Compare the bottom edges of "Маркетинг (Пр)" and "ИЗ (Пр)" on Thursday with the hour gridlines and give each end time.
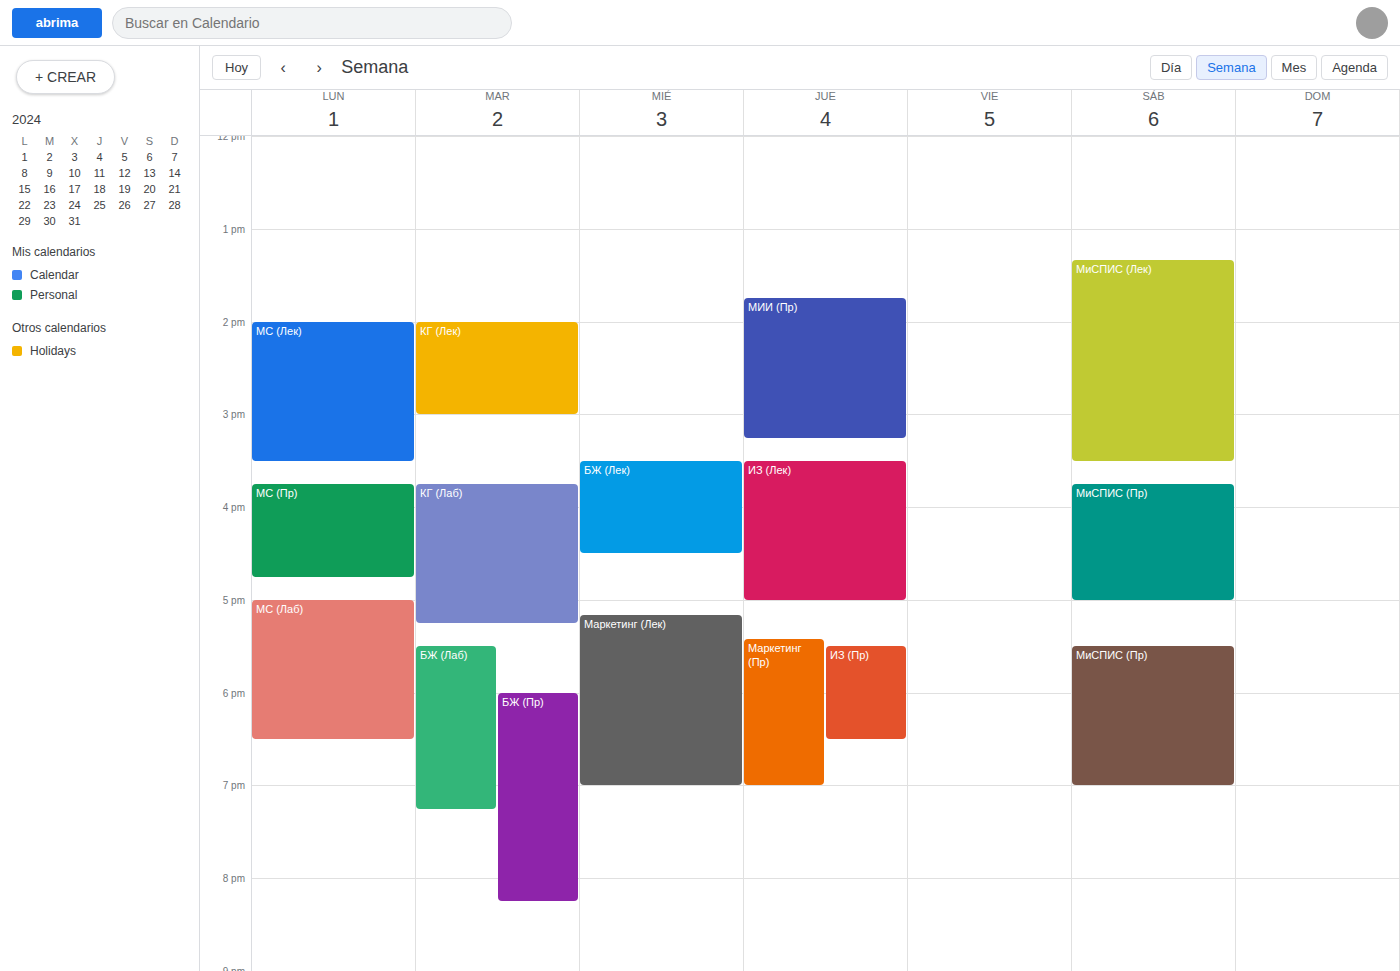
"Маркетинг (Пр)": 7:00 PM, exactly on the 7 PM line. "ИЗ (Пр)": 6:30 PM, halfway between the 6 PM and 7 PM lines.